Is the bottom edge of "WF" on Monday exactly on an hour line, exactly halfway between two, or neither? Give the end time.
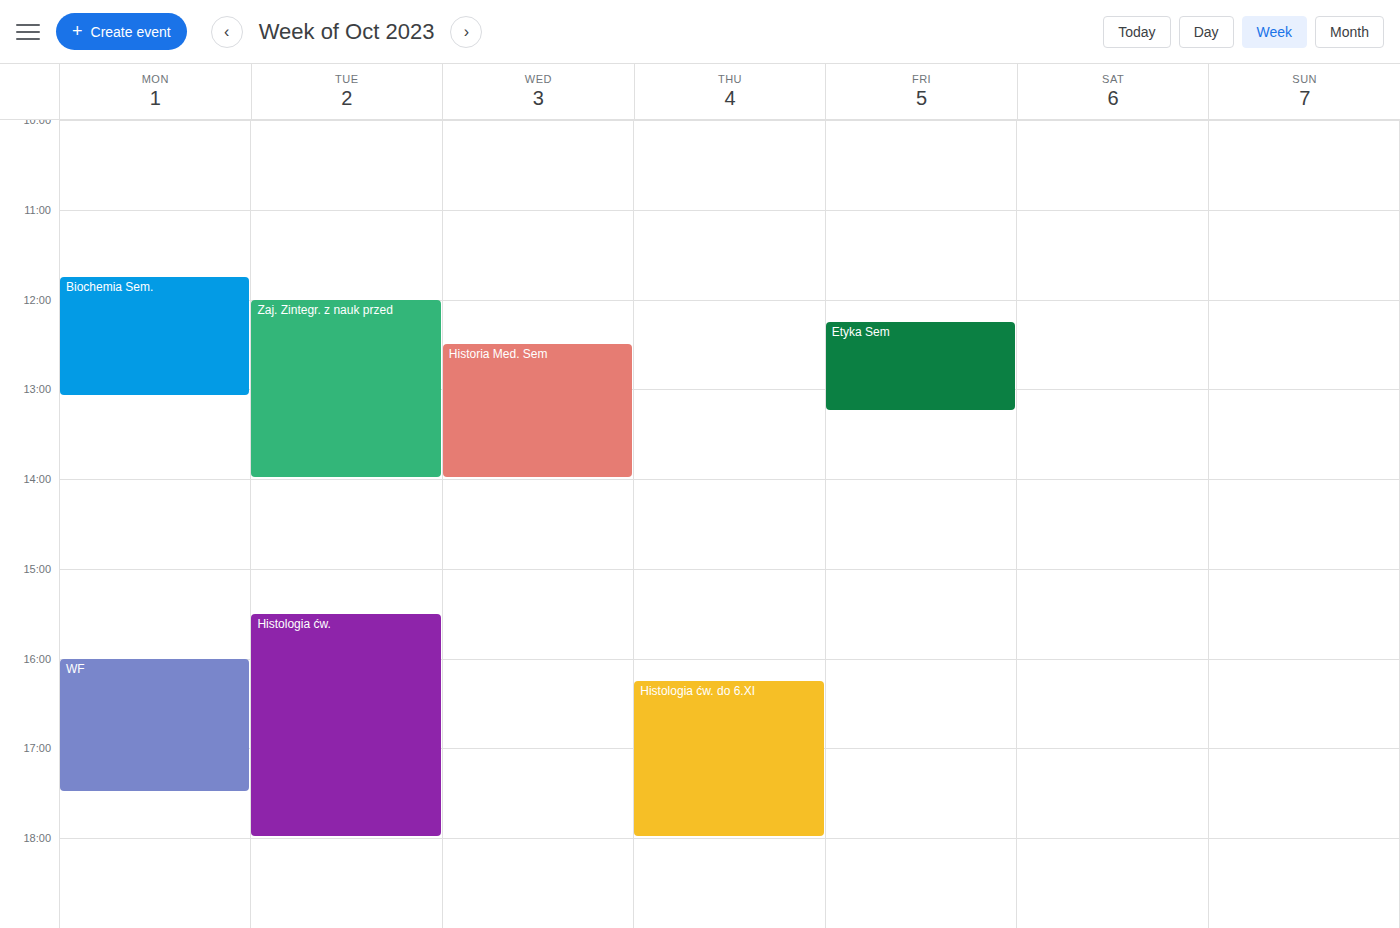
17:30 -- halfway between the 17:00 and 18:00 lines.